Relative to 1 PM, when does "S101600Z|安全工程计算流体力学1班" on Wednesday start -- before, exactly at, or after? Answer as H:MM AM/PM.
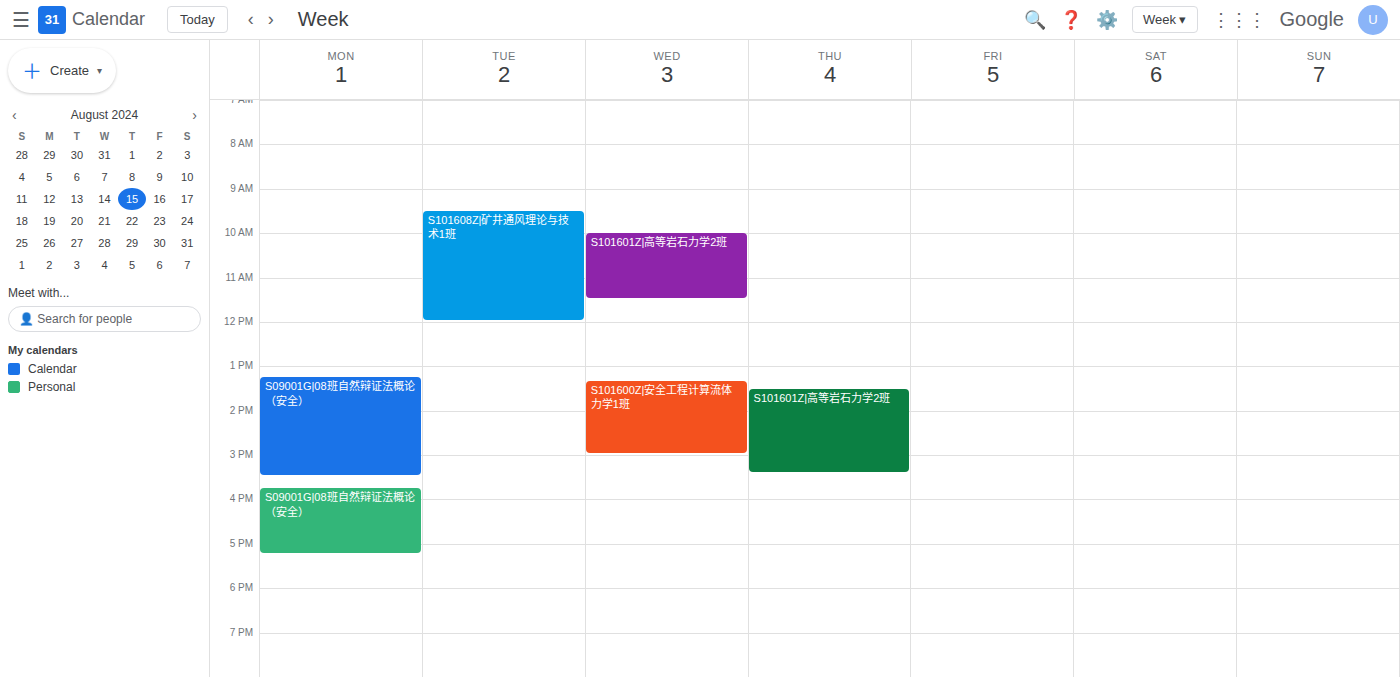
1:20 PM -- after 1 PM, 20 minutes below the 1 PM line.